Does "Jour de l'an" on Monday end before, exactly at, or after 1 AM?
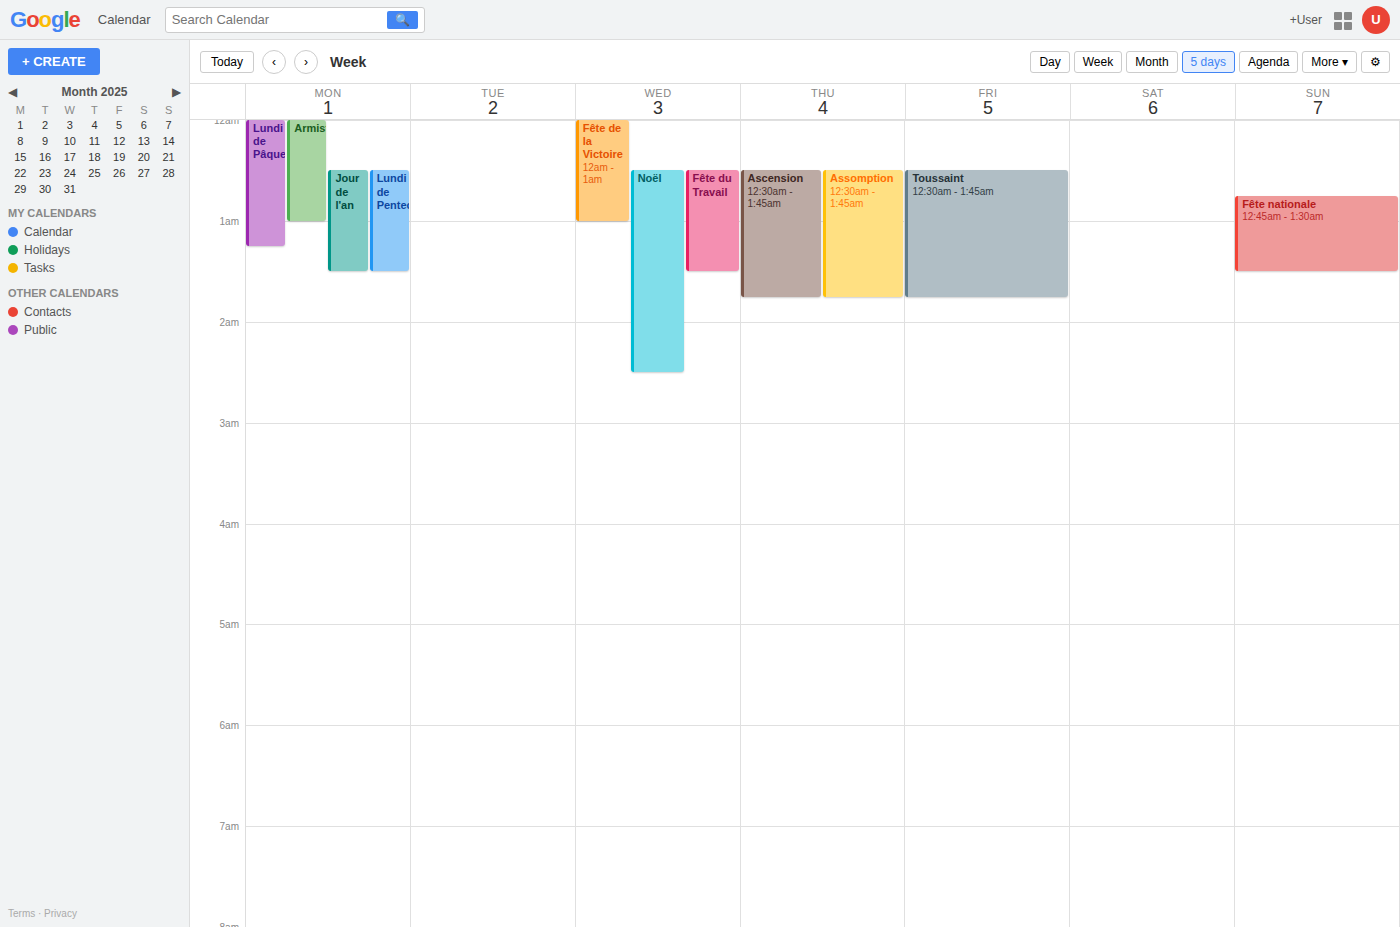
1:30 AM -- after 1 AM, 30 minutes below the 1 AM line.